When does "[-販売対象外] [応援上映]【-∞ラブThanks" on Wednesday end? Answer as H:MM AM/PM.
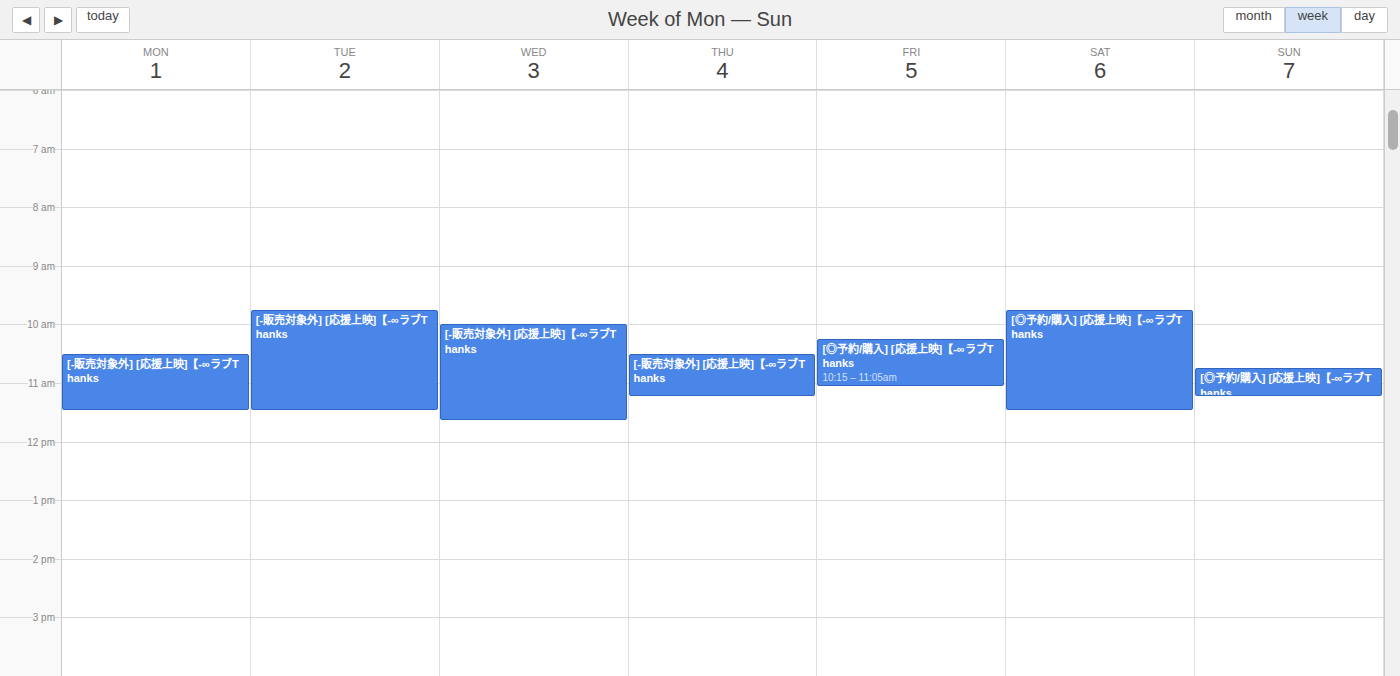
11:40 AM